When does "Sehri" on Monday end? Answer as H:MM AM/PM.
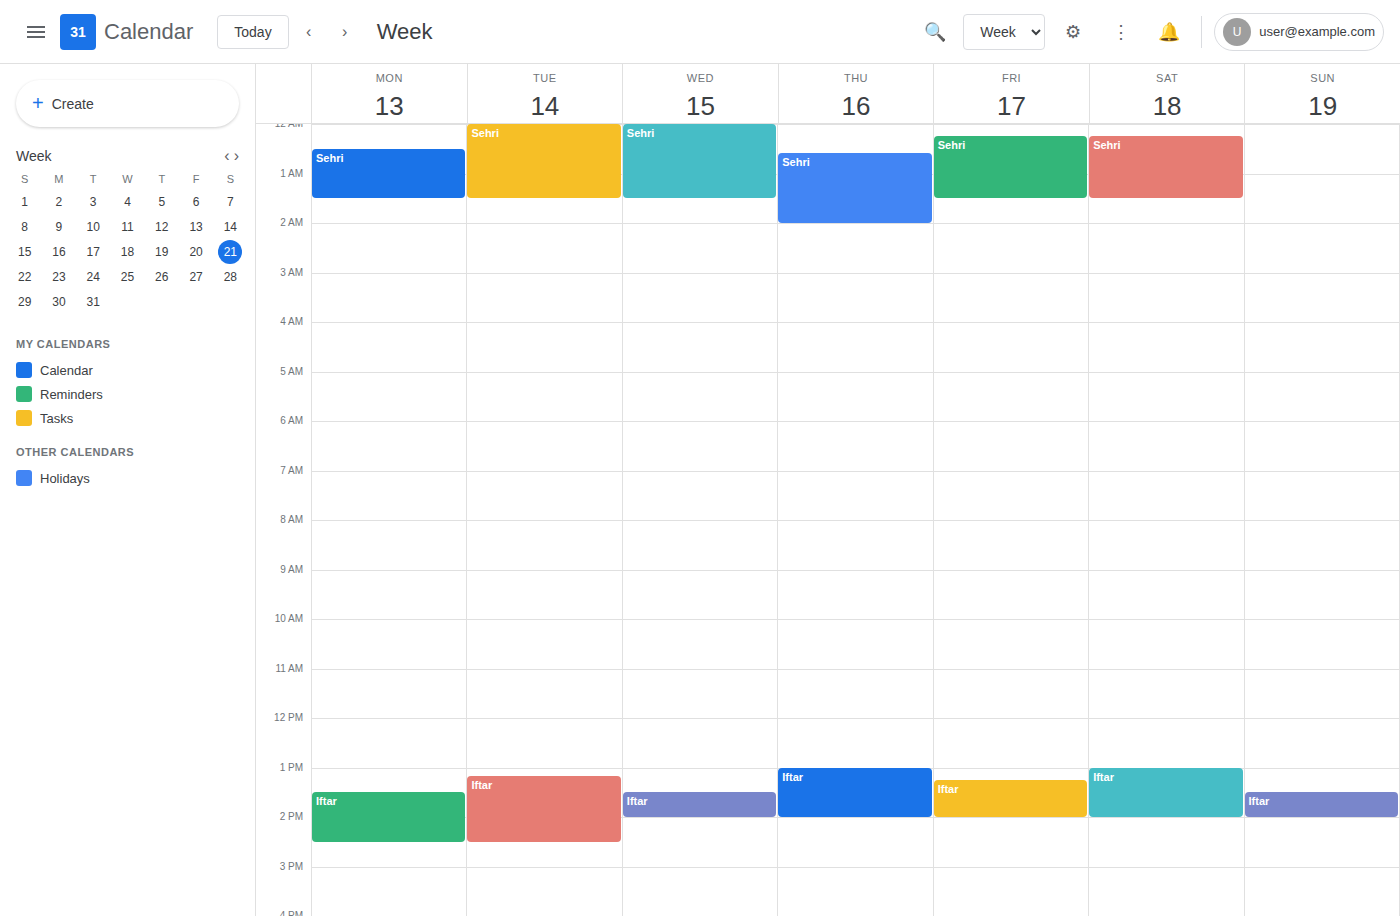
1:30 AM